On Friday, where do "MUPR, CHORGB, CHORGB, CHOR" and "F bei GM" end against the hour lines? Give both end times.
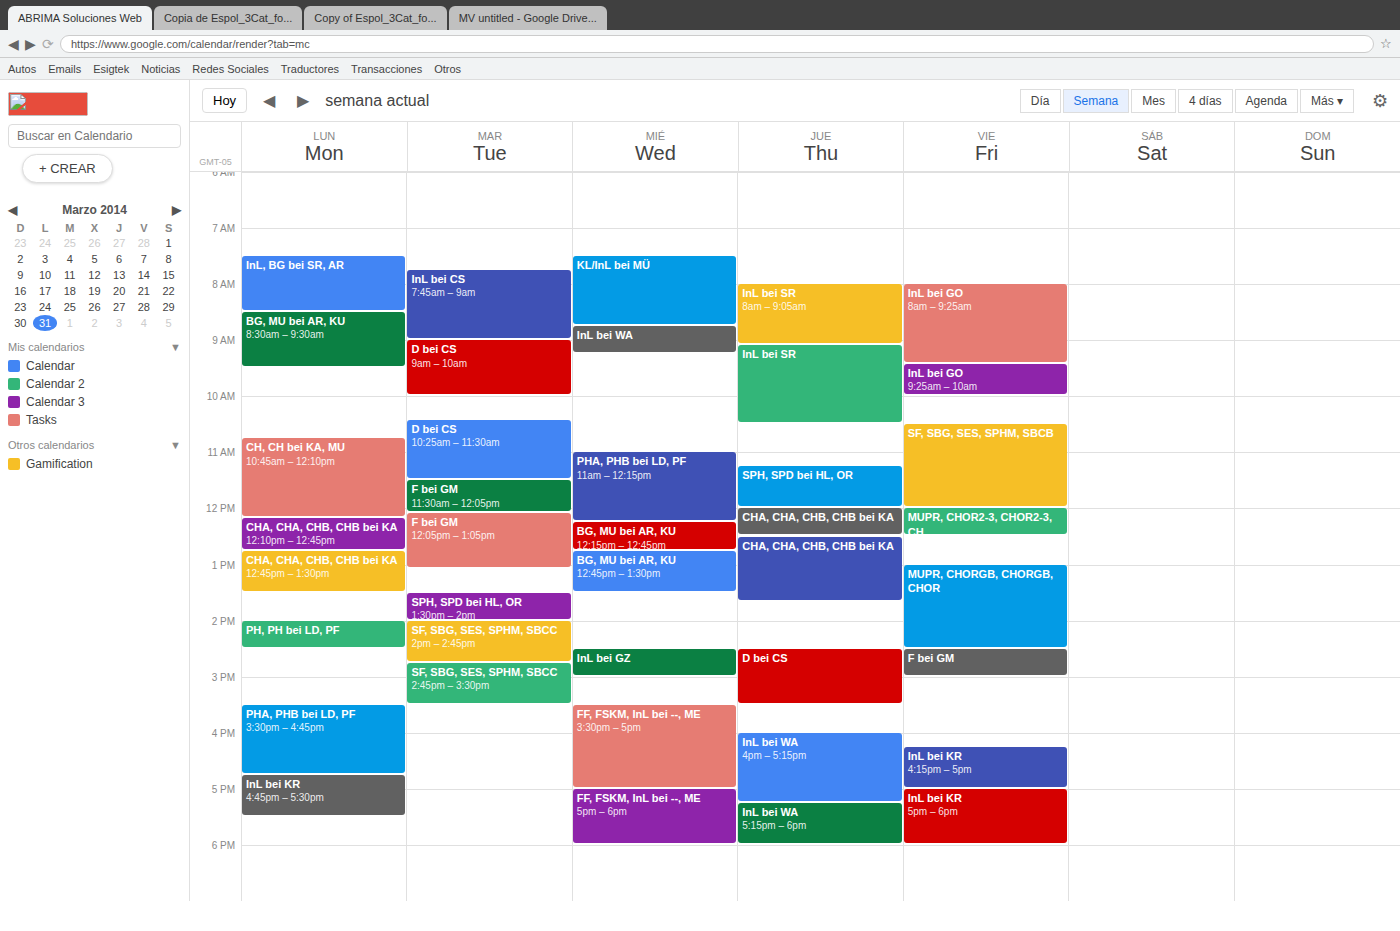
"MUPR, CHORGB, CHORGB, CHOR": 2:30 PM, halfway between the 2 PM and 3 PM lines. "F bei GM": 3:00 PM, exactly on the 3 PM line.